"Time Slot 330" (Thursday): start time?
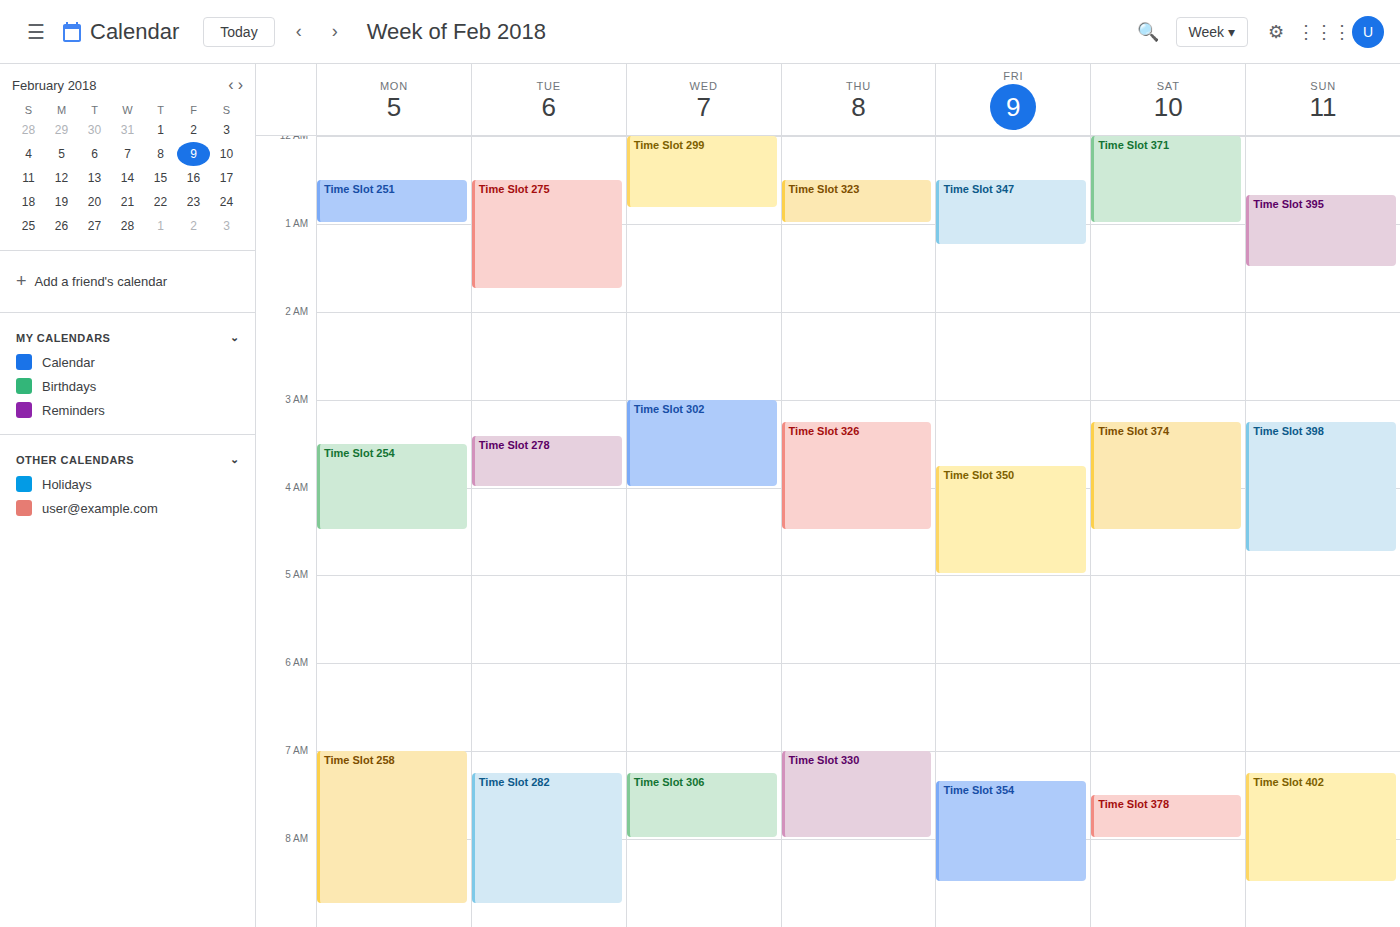
7:00 AM